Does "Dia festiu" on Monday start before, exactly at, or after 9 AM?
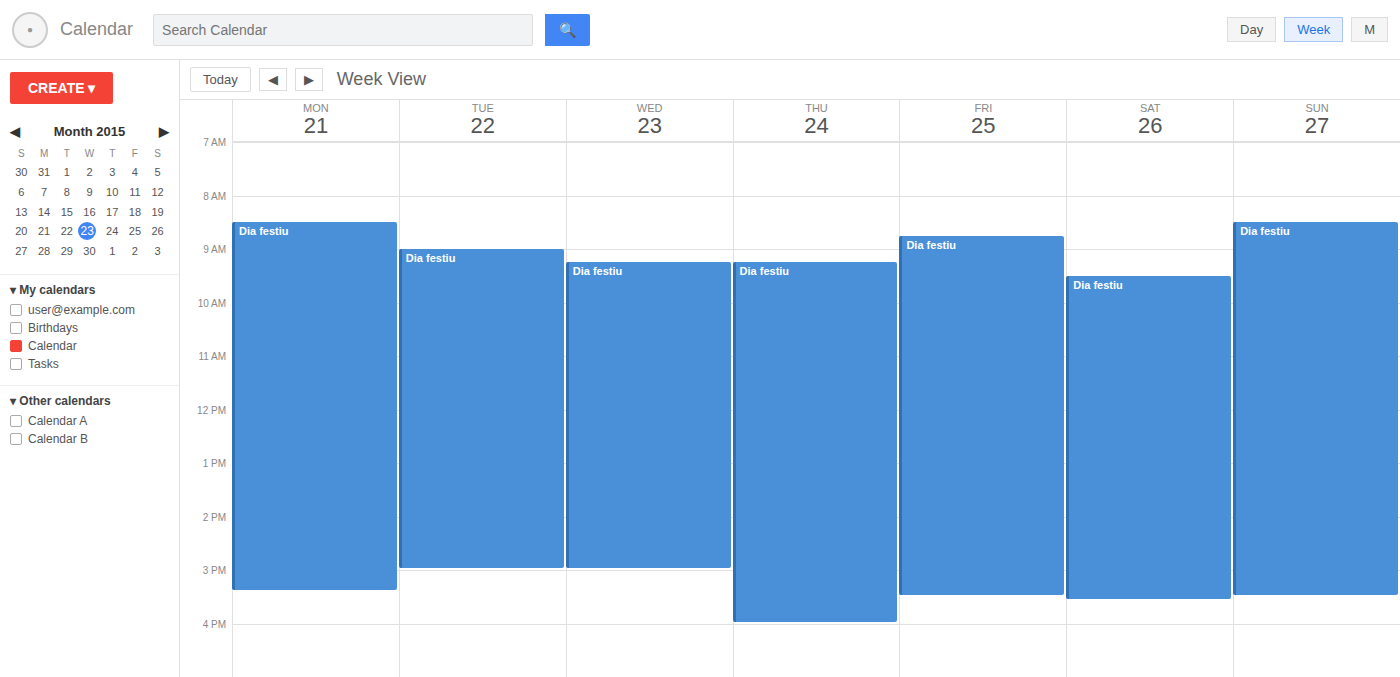
8:30 AM -- before 9 AM, 30 minutes above the 9 AM line.